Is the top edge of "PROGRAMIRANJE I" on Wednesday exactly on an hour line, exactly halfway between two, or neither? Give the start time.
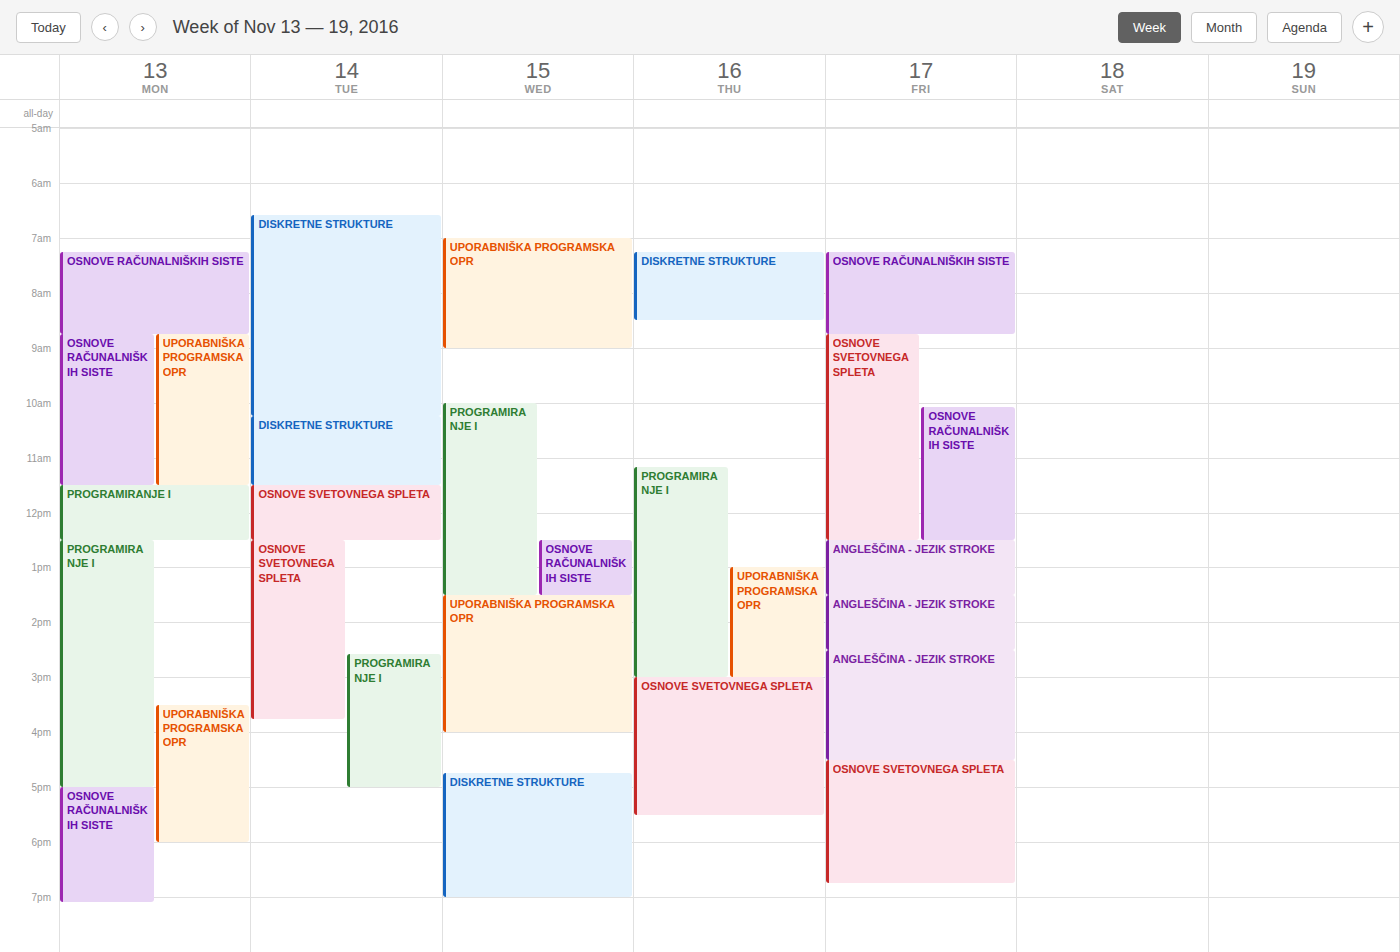
10:00 -- exactly on the 10:00 line.